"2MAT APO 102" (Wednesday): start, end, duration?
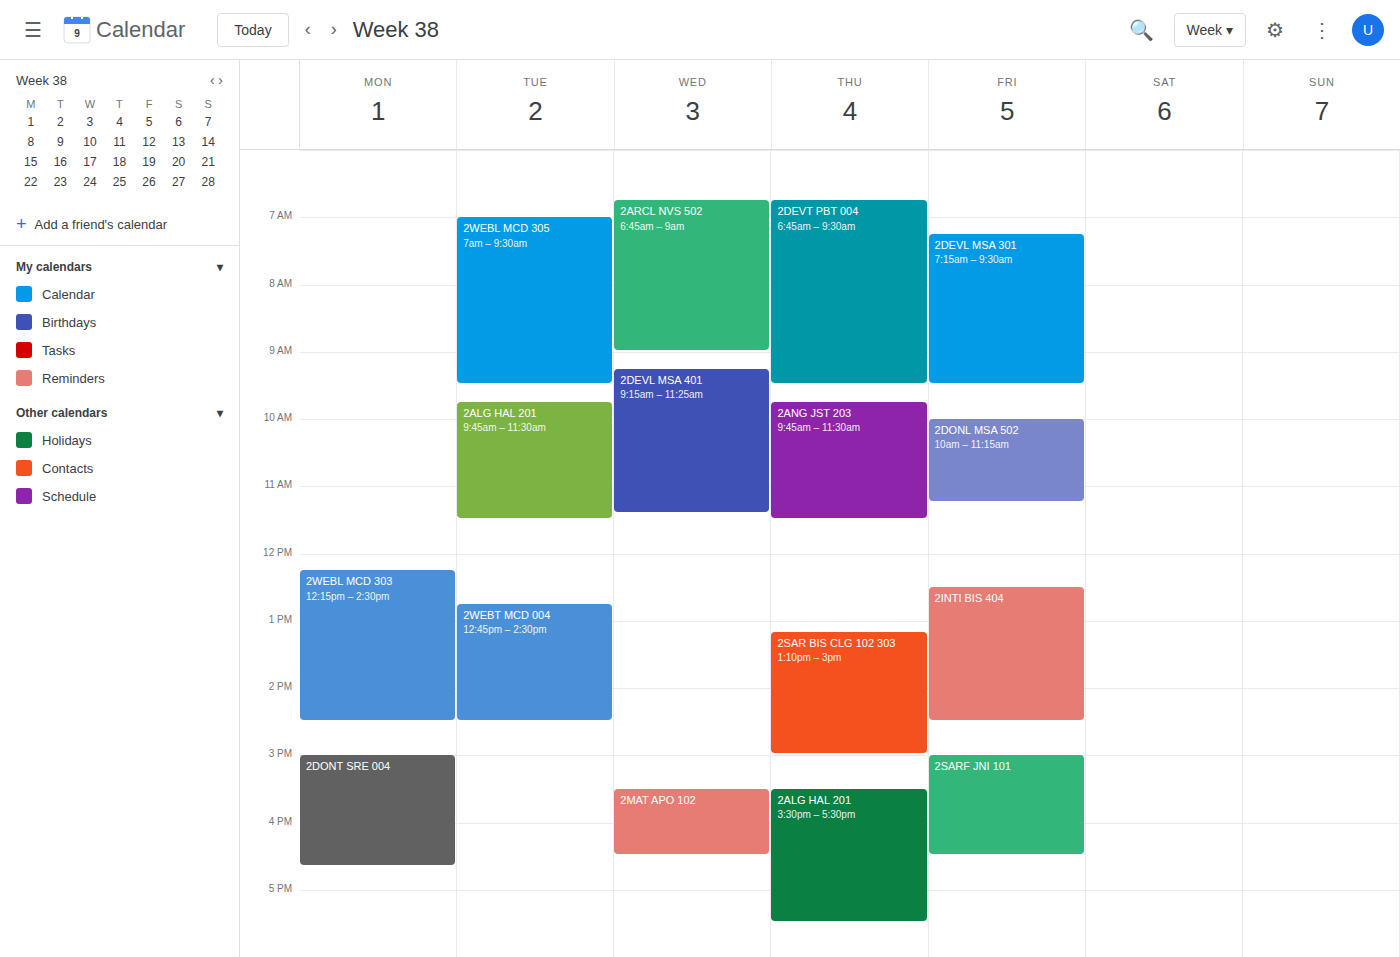
3:30 PM to 4:30 PM, 1 hour